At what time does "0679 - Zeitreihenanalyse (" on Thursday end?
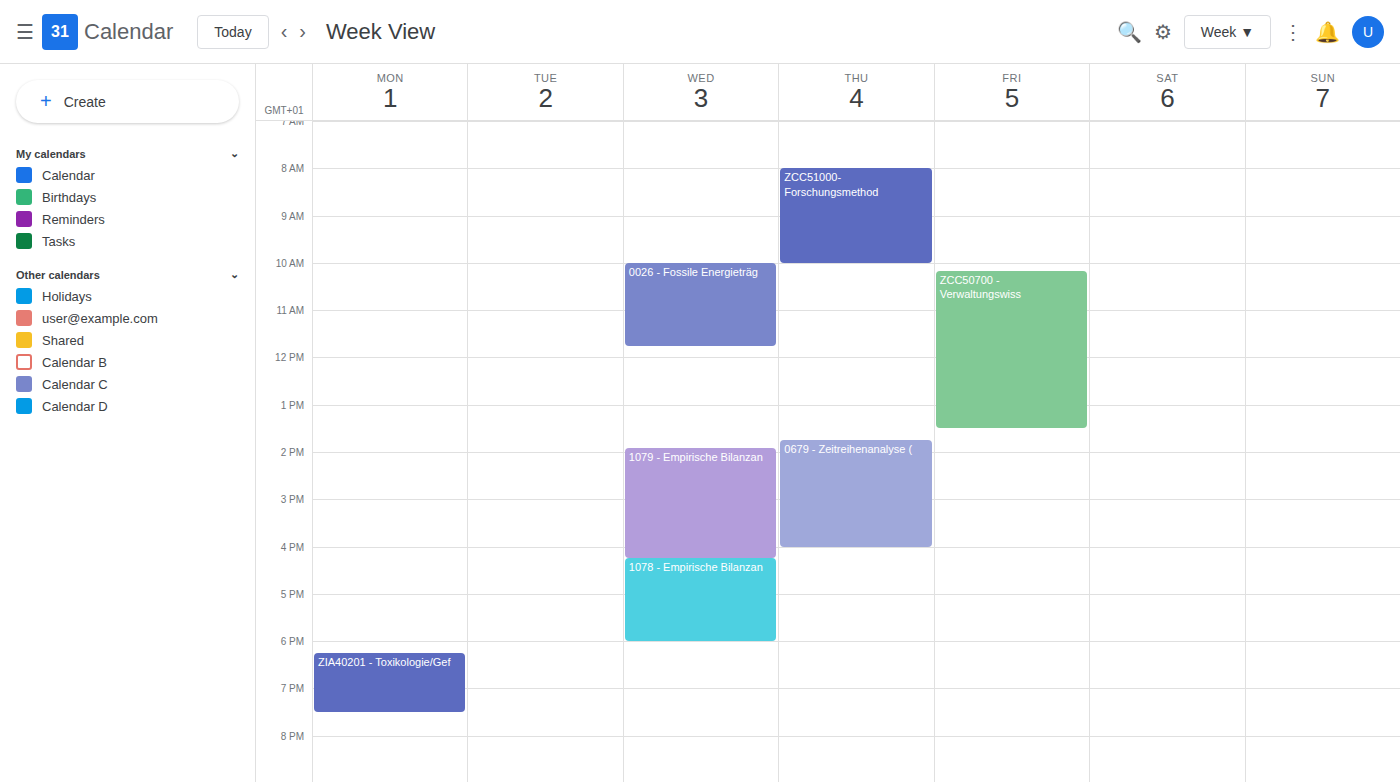
4:00 PM